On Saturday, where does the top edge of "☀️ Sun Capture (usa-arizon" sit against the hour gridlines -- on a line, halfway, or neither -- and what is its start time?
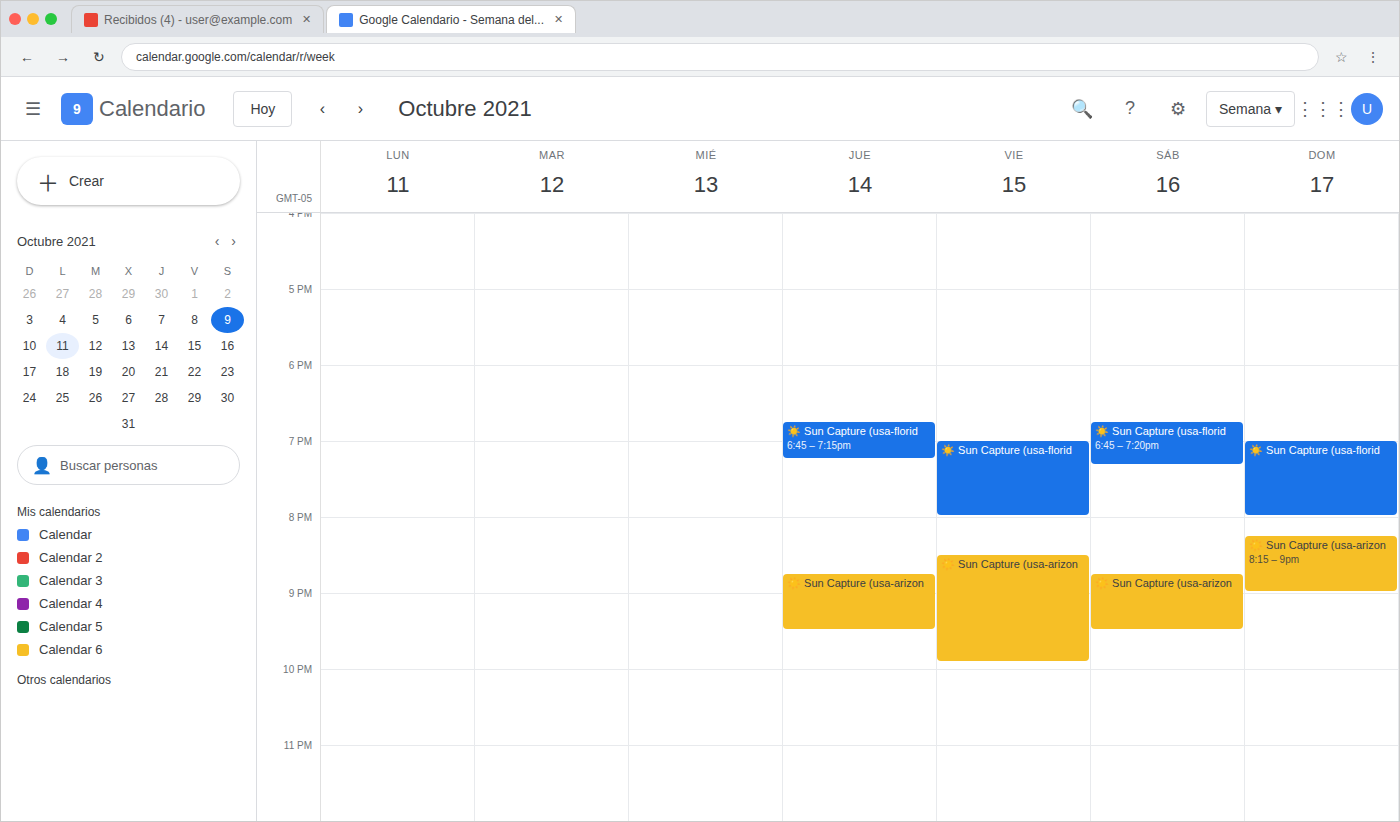
8:45 PM -- neither: three quarters of the way from the 8 PM line to the 9 PM line.